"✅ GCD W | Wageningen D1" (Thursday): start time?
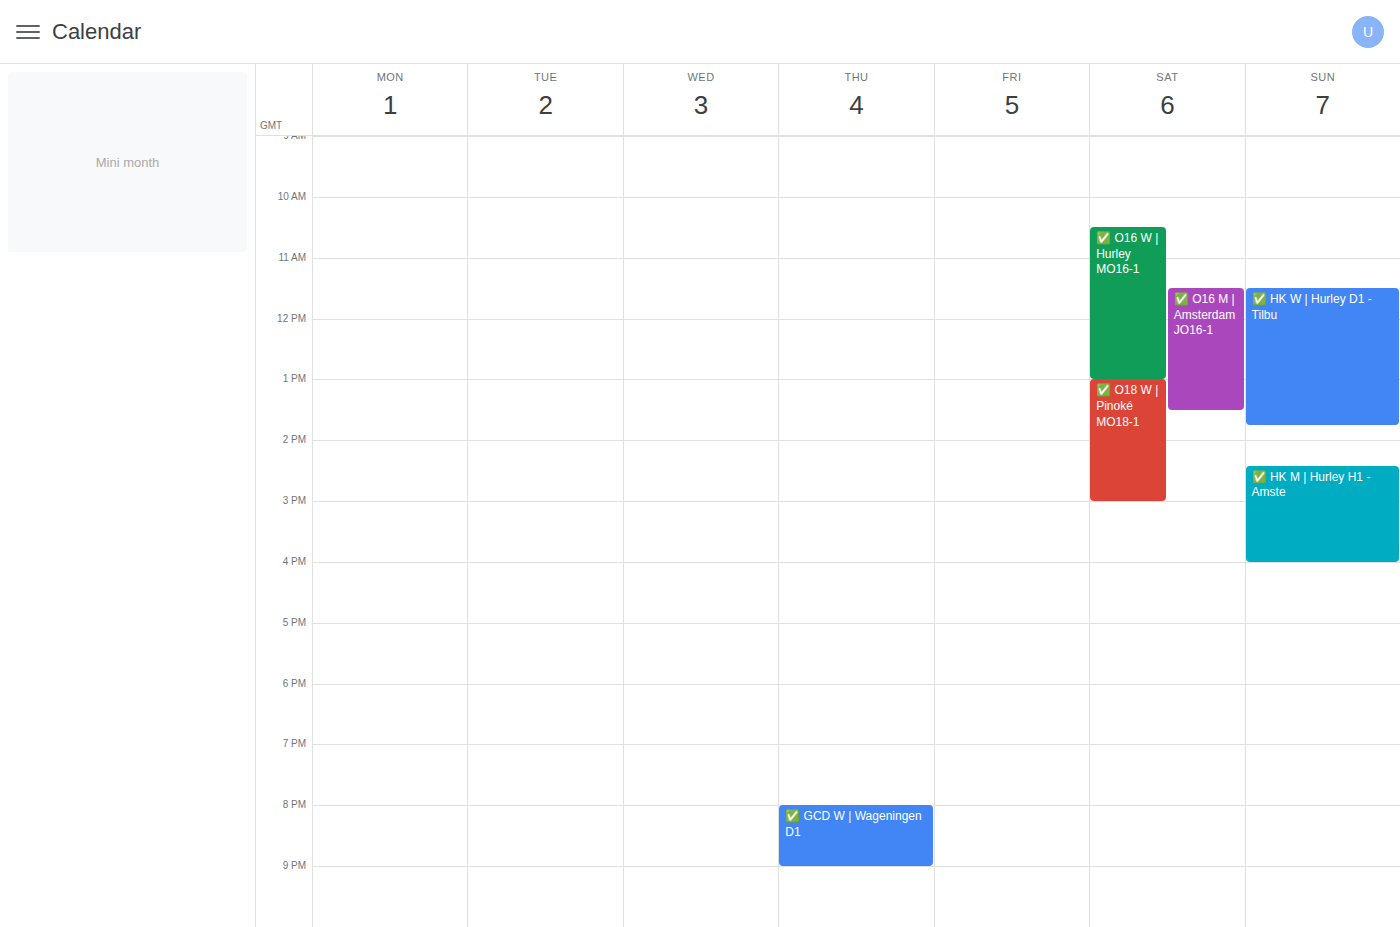
8:00 PM